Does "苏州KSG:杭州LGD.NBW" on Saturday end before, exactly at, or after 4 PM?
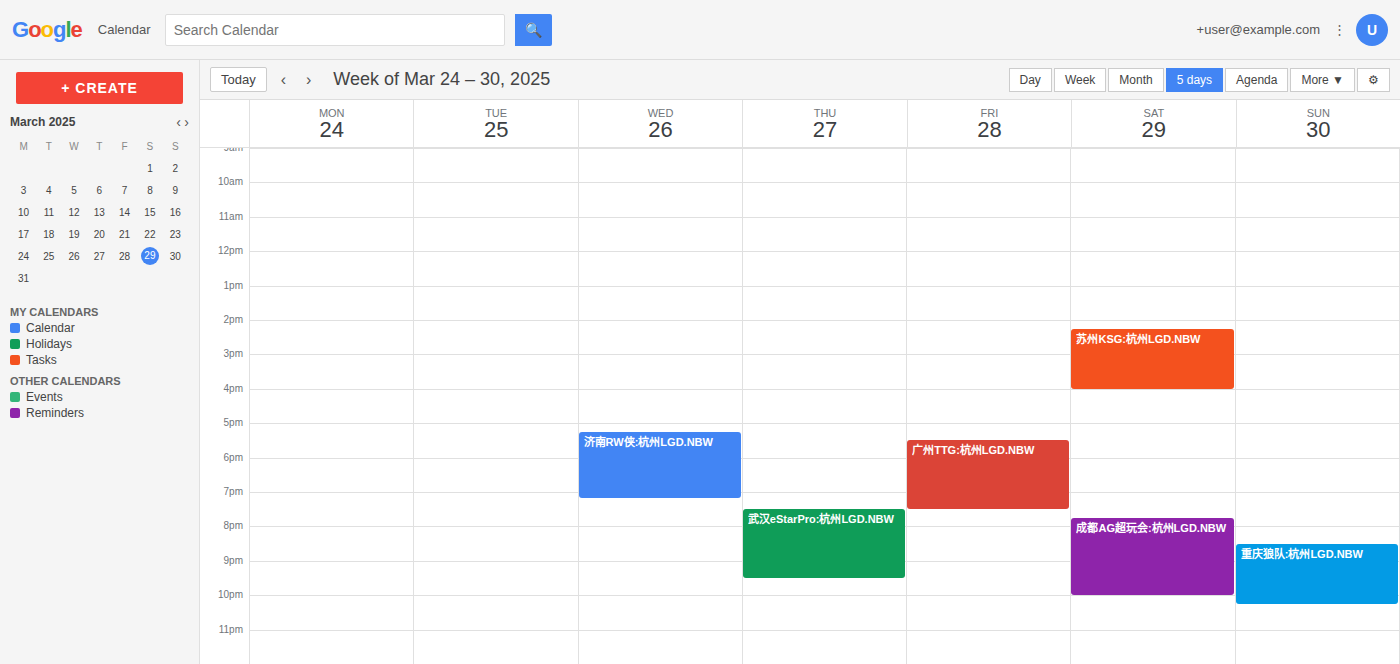
4:00 PM -- exactly at 4 PM, on the 4 PM line.